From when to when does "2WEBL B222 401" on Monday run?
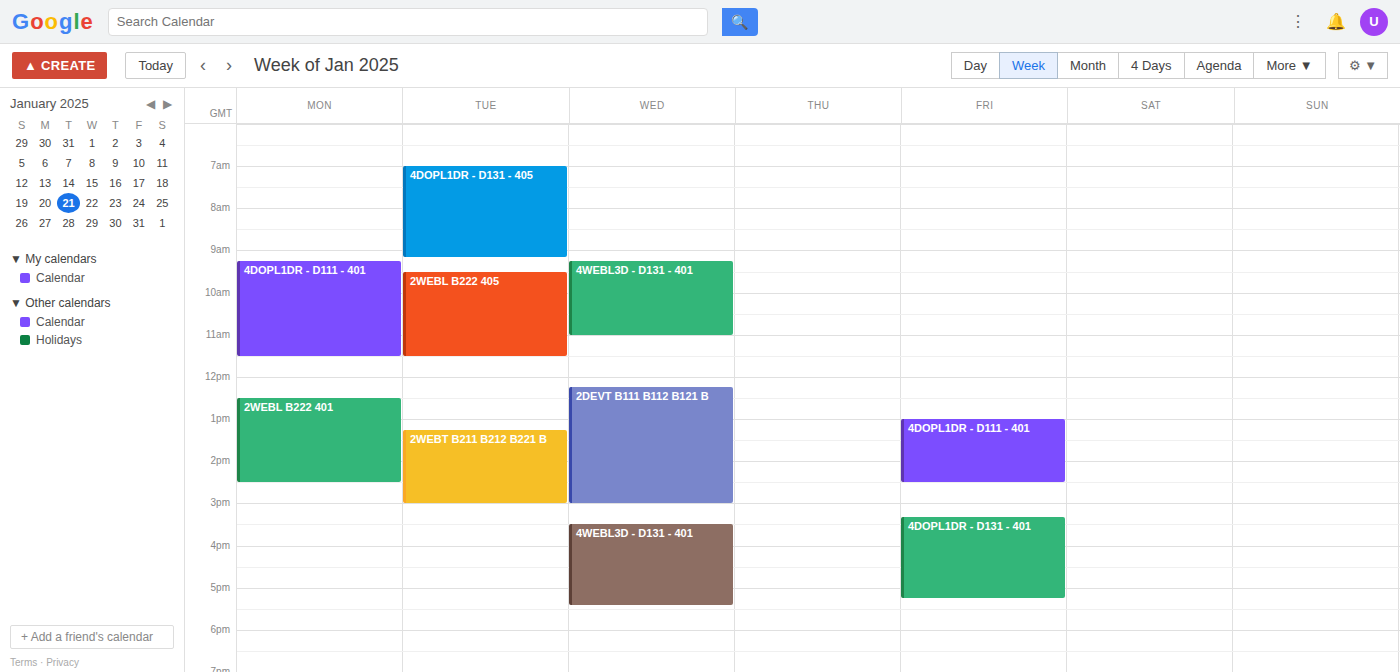
12:30 PM to 2:30 PM